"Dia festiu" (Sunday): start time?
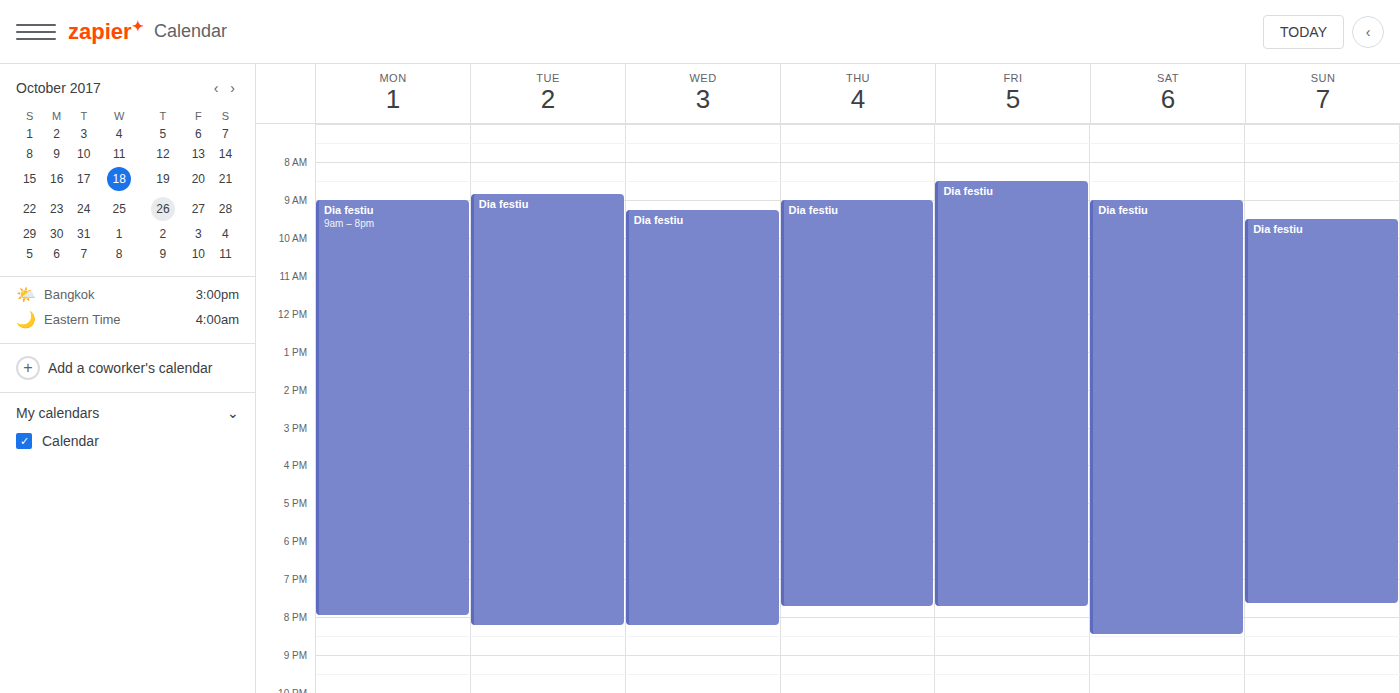
09:30